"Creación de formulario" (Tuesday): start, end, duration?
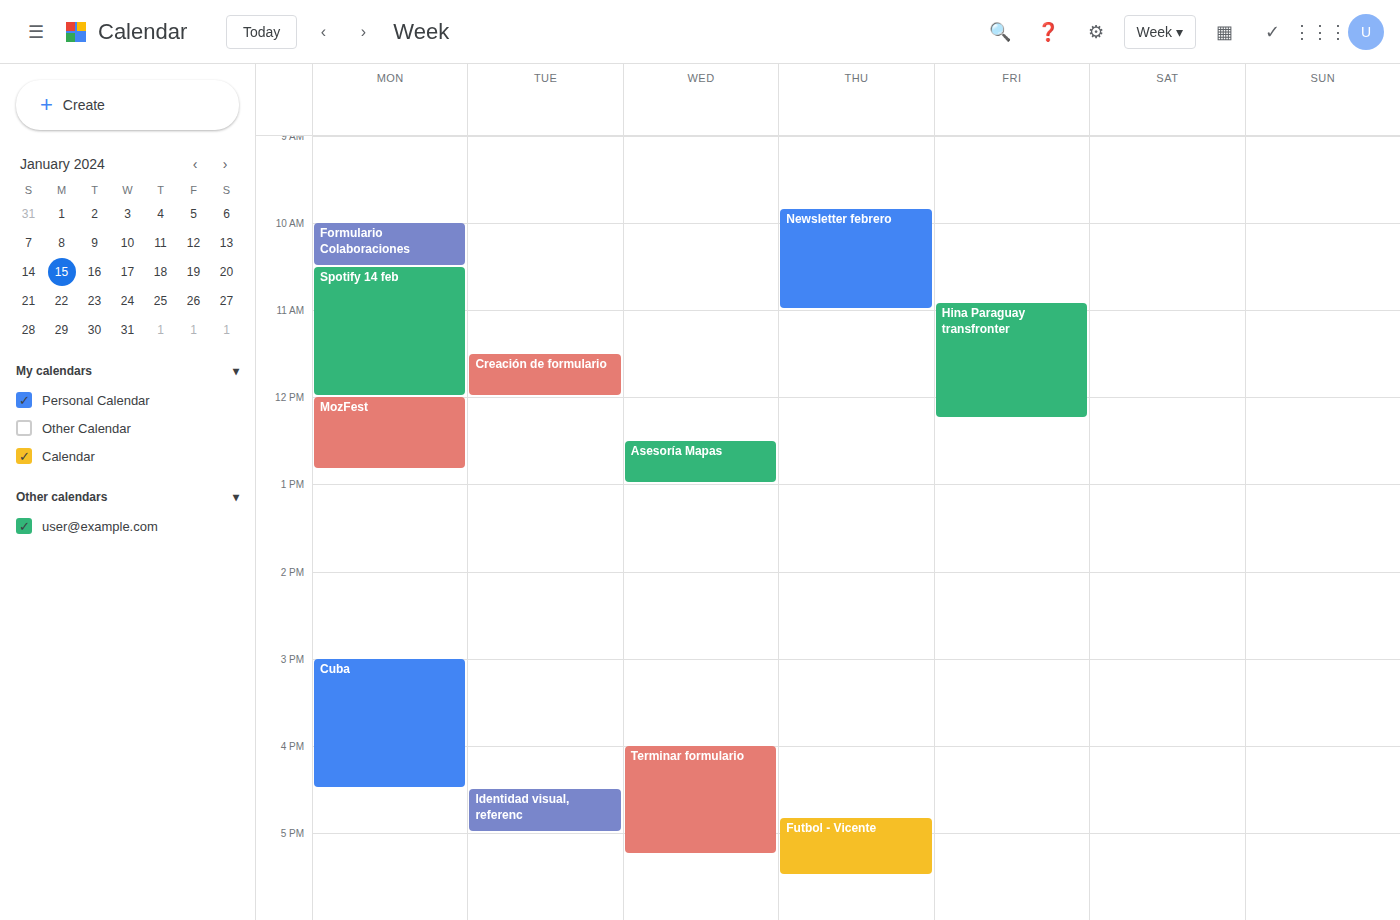
11:30 AM to 12:00 PM, 30 minutes